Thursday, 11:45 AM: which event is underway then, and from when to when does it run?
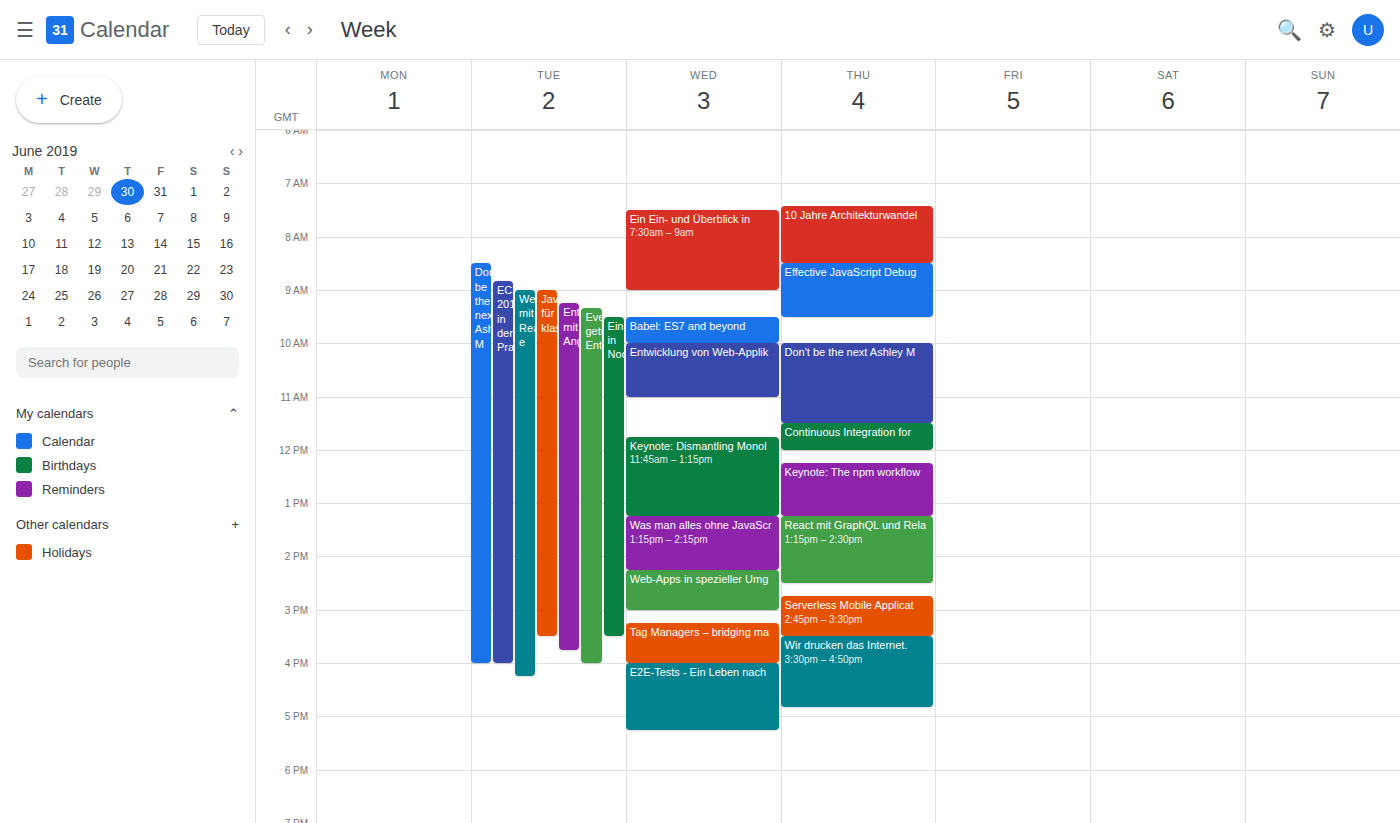
"Continuous Integration for", 11:30 AM to 12:00 PM